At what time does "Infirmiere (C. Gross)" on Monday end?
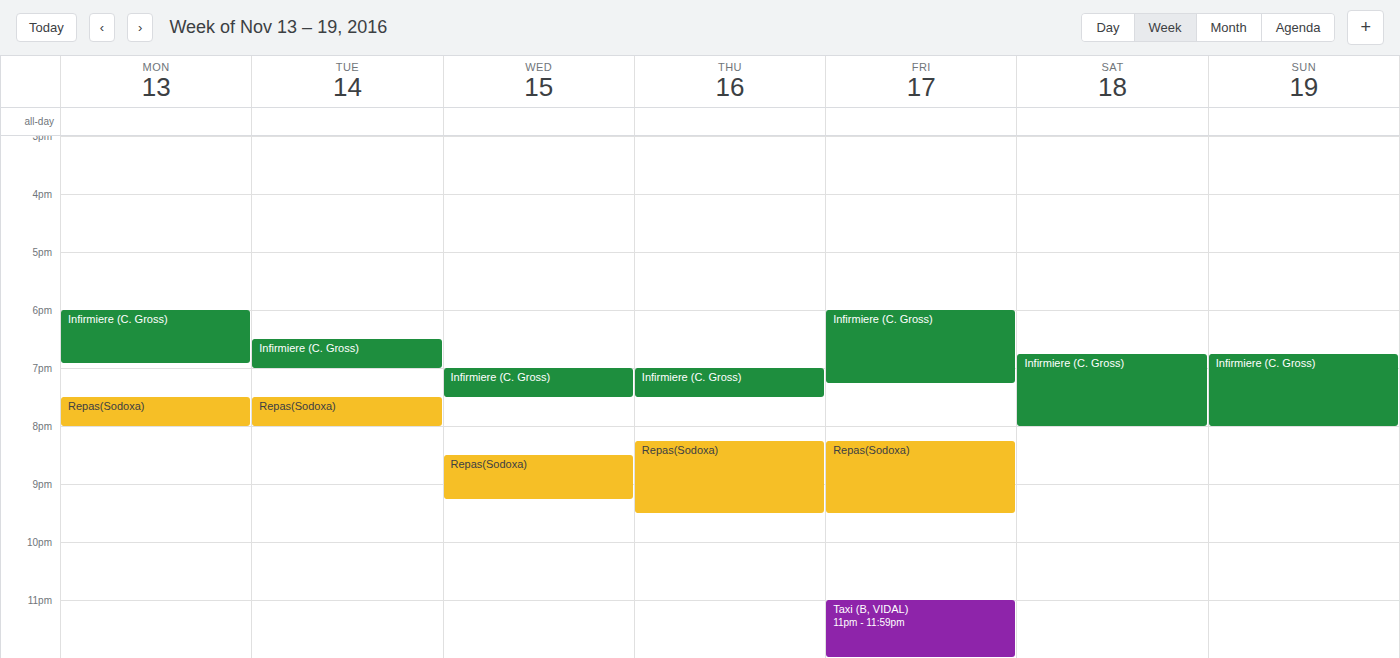
6:55 PM